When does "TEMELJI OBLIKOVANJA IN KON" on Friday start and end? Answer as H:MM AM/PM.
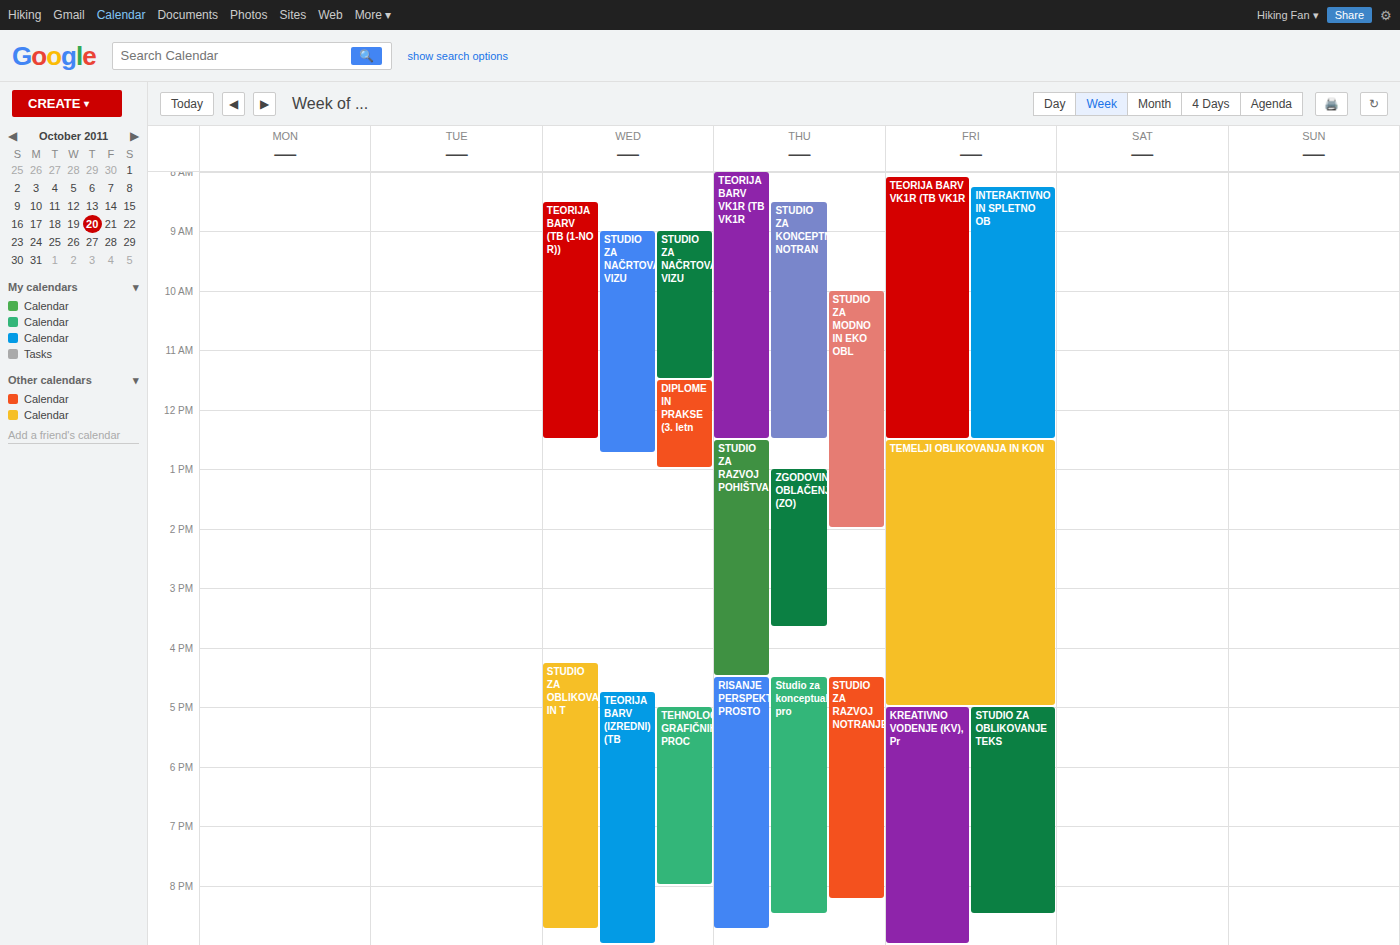
12:30 PM to 5:00 PM